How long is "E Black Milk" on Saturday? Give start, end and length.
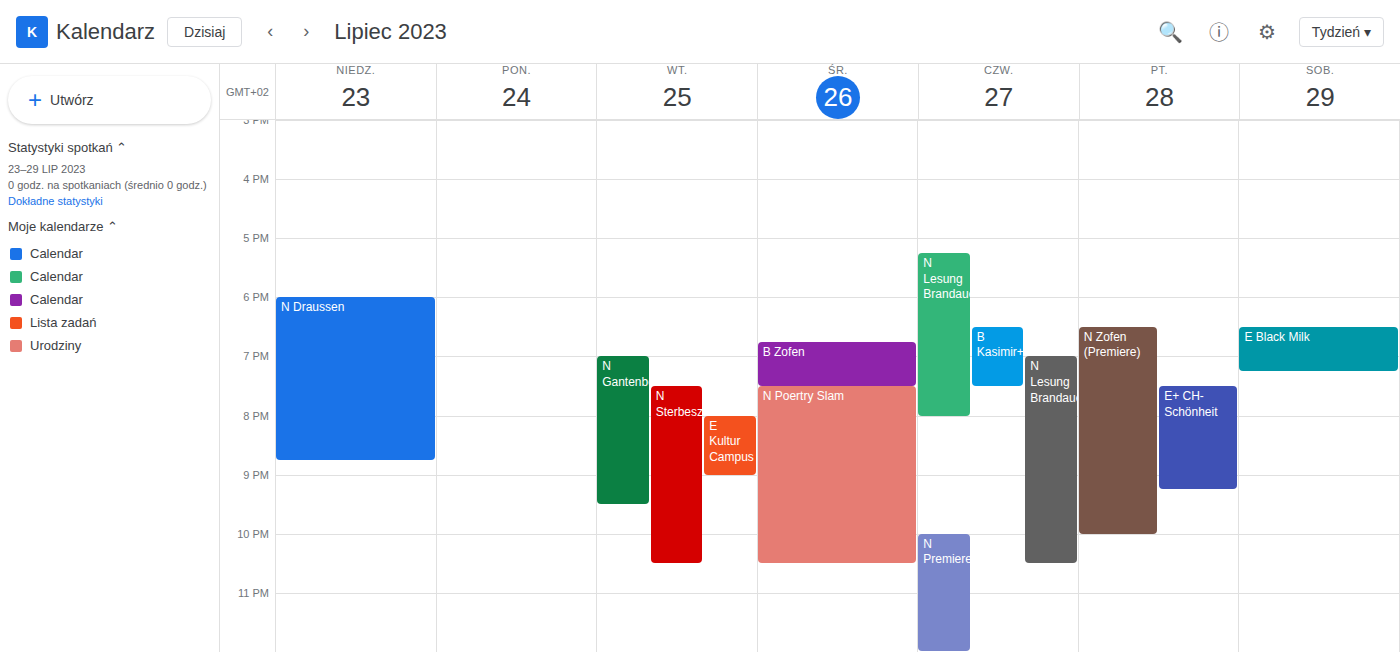
6:30 PM to 7:15 PM, 45 minutes